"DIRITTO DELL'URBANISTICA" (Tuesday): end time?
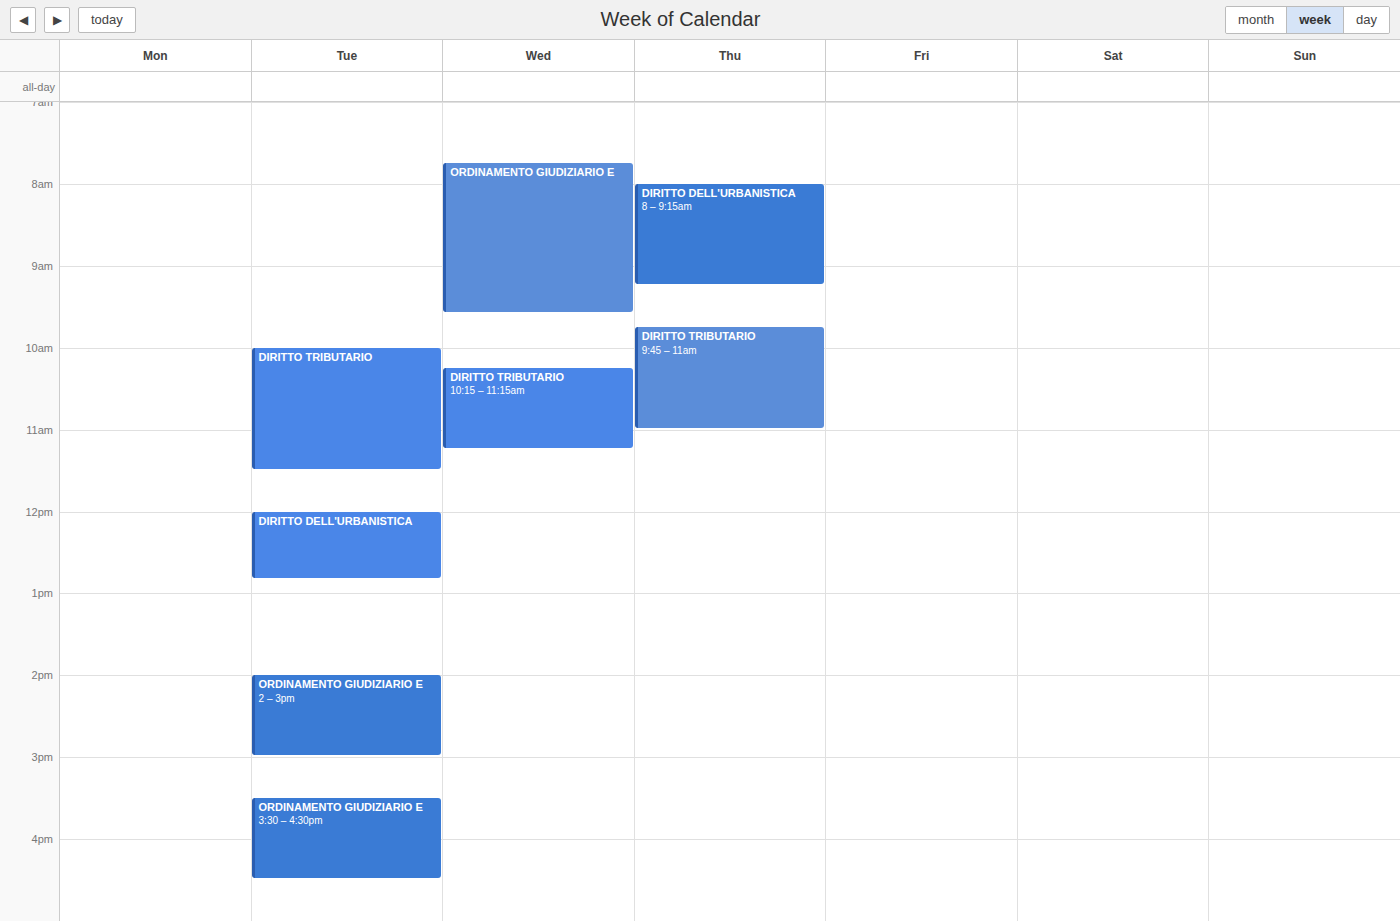
12:50 PM